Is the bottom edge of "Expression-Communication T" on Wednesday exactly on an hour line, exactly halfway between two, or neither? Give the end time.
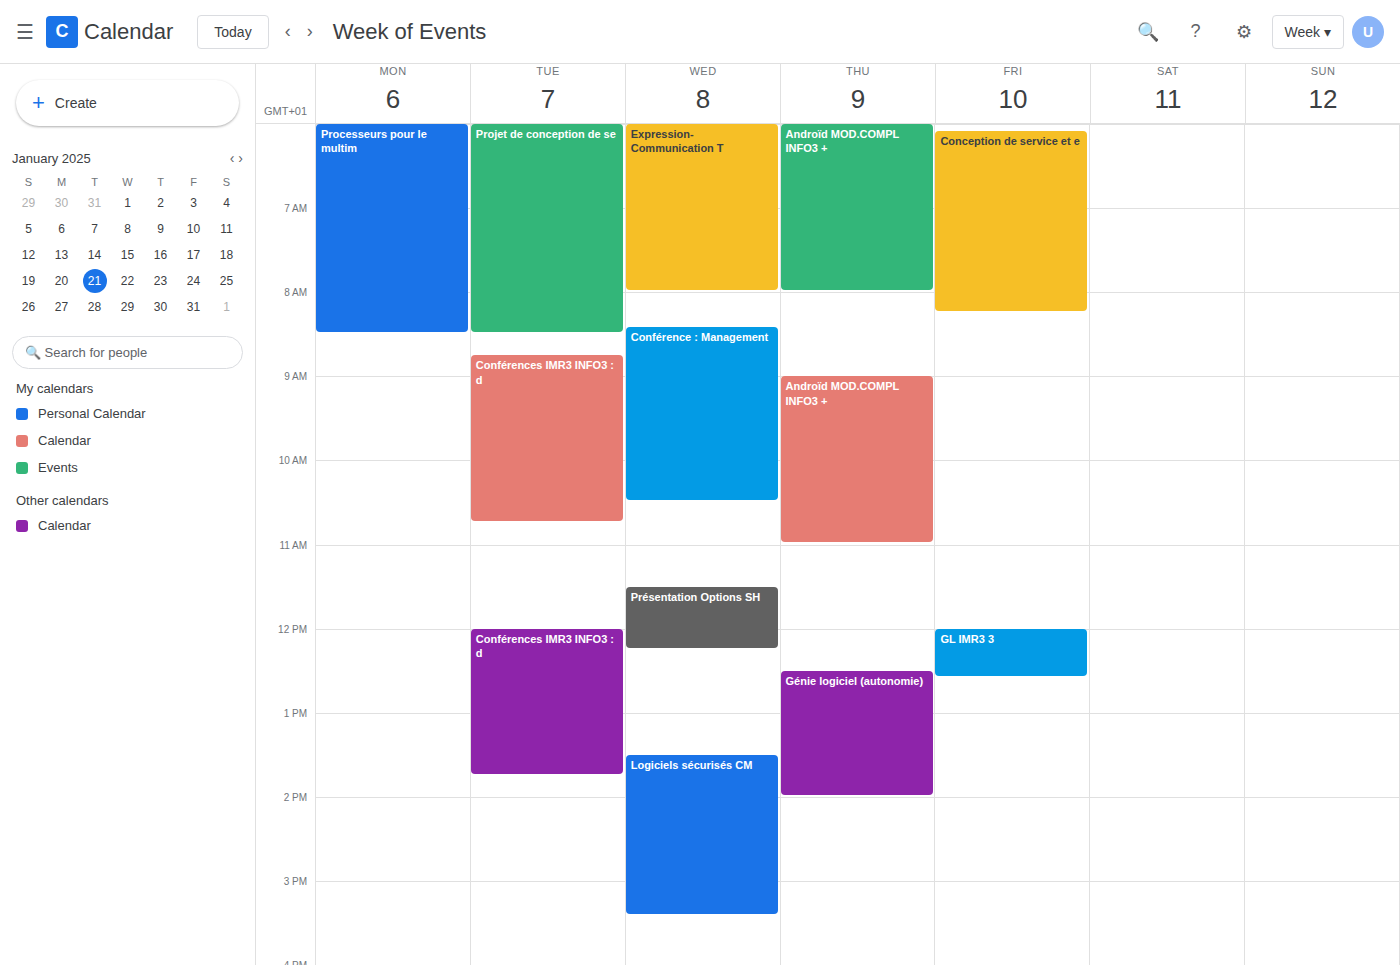
8:00 AM -- exactly on the 8 AM line.